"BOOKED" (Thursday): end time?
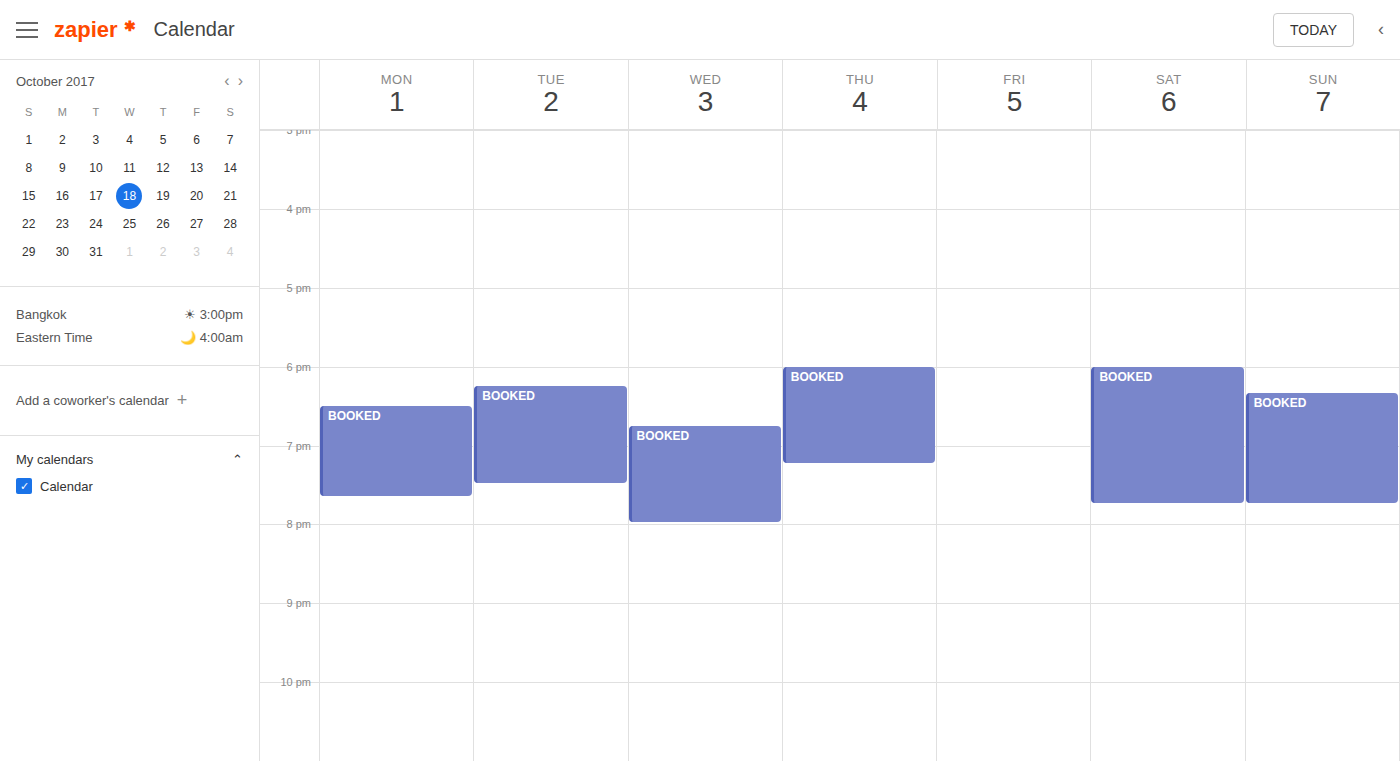
7:15 PM